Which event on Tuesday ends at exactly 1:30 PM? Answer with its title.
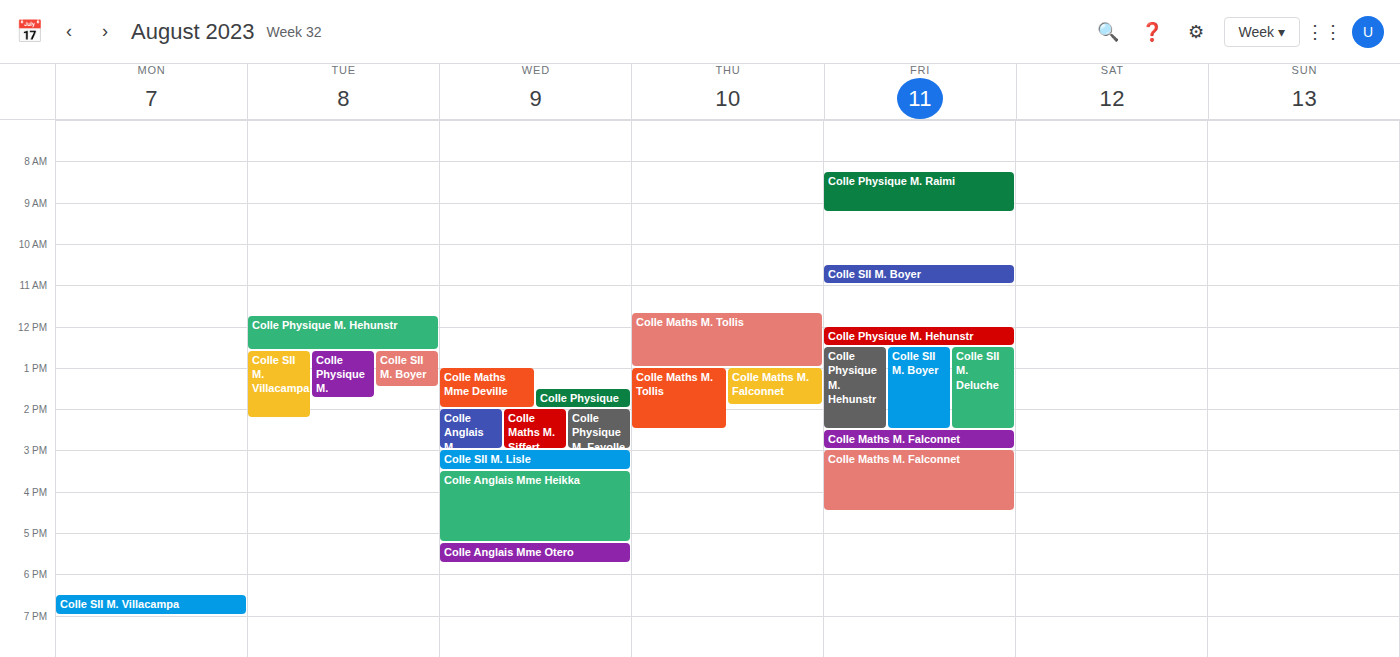
"Colle SII M. Boyer"